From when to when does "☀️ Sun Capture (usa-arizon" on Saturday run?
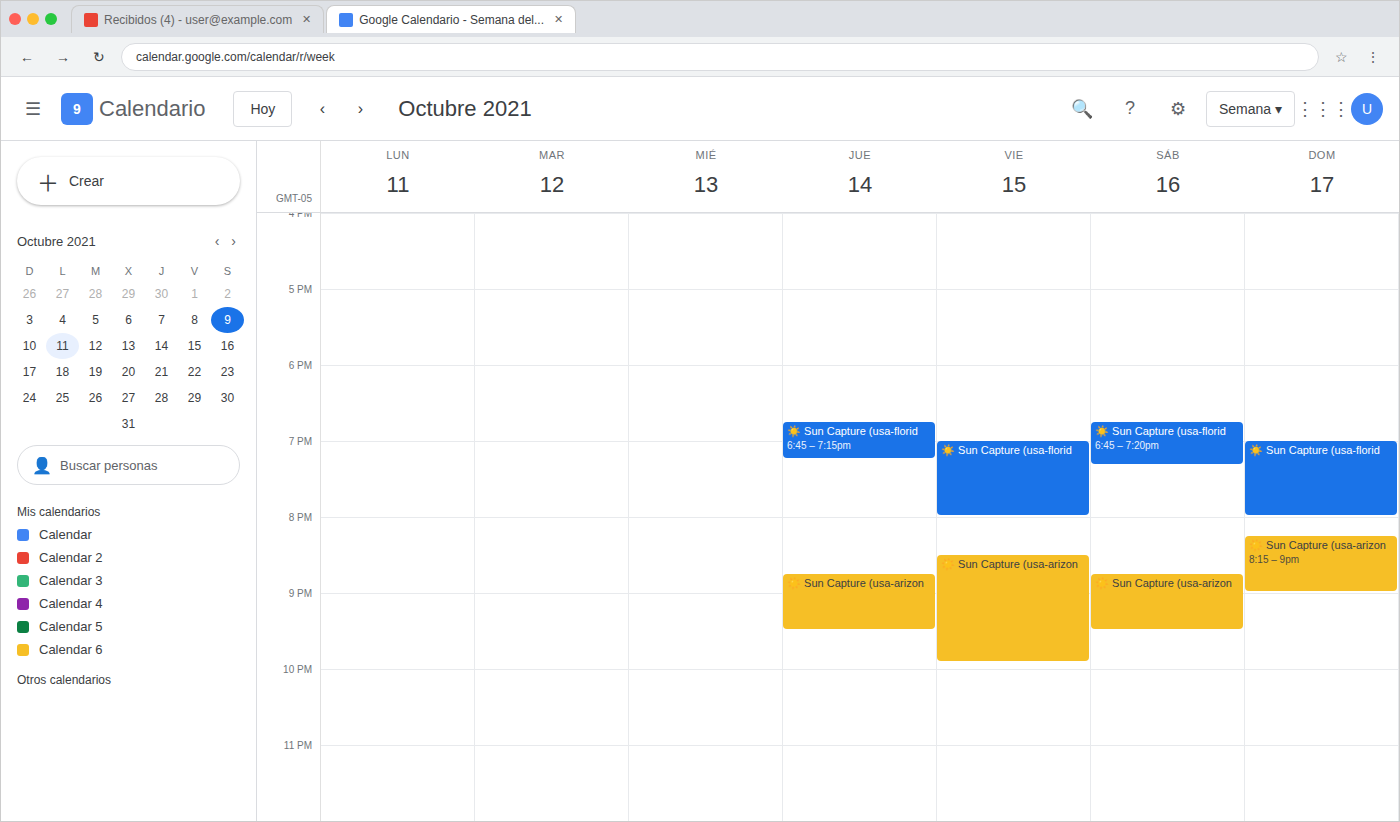
8:45 PM to 9:30 PM